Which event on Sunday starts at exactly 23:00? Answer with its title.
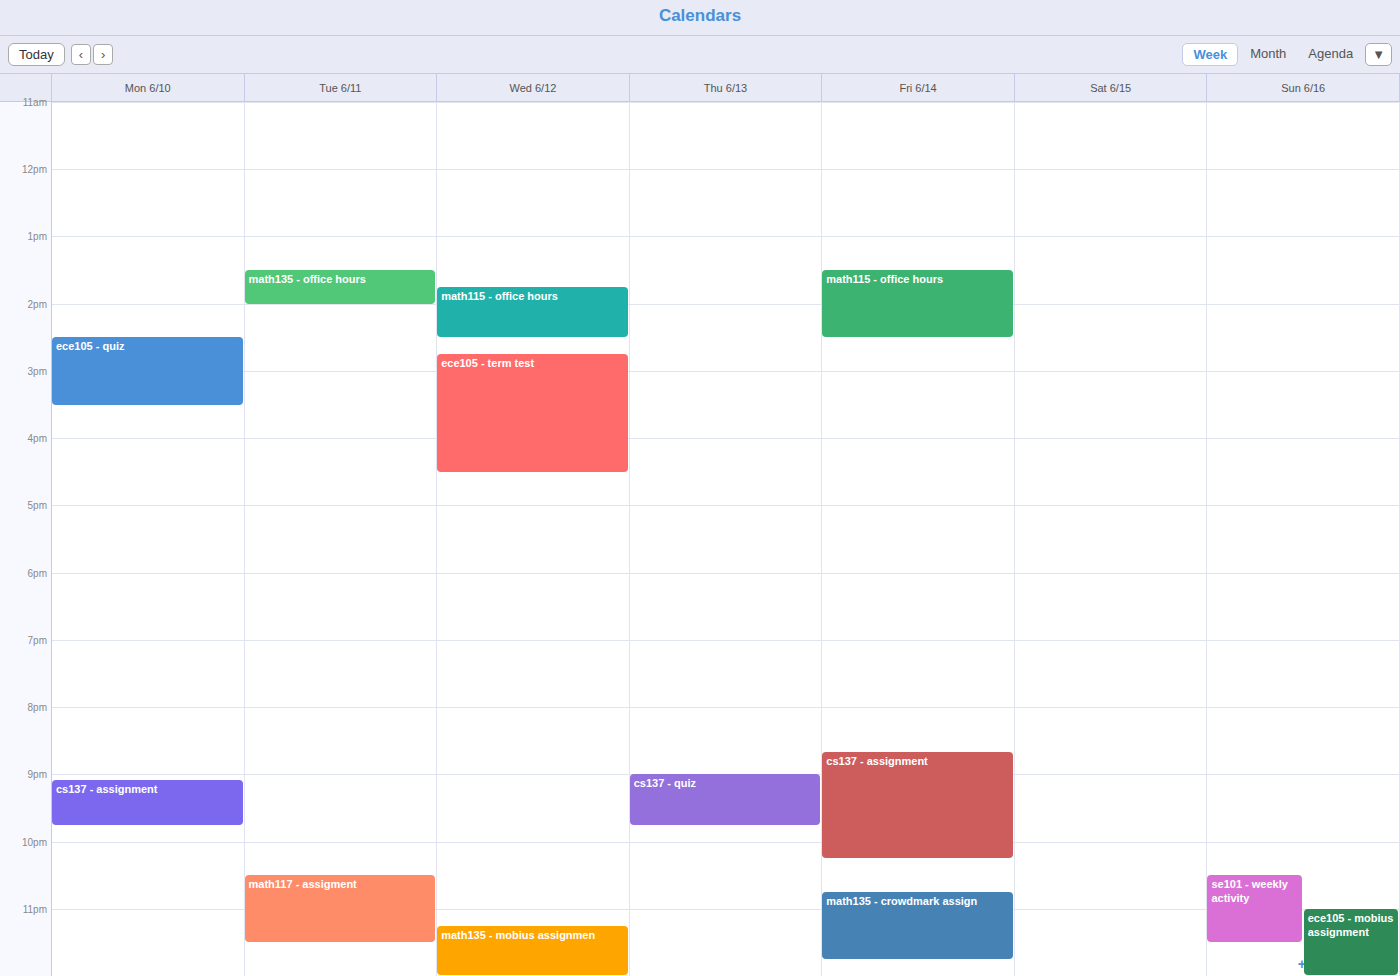
"ece105 - mobius assignment"